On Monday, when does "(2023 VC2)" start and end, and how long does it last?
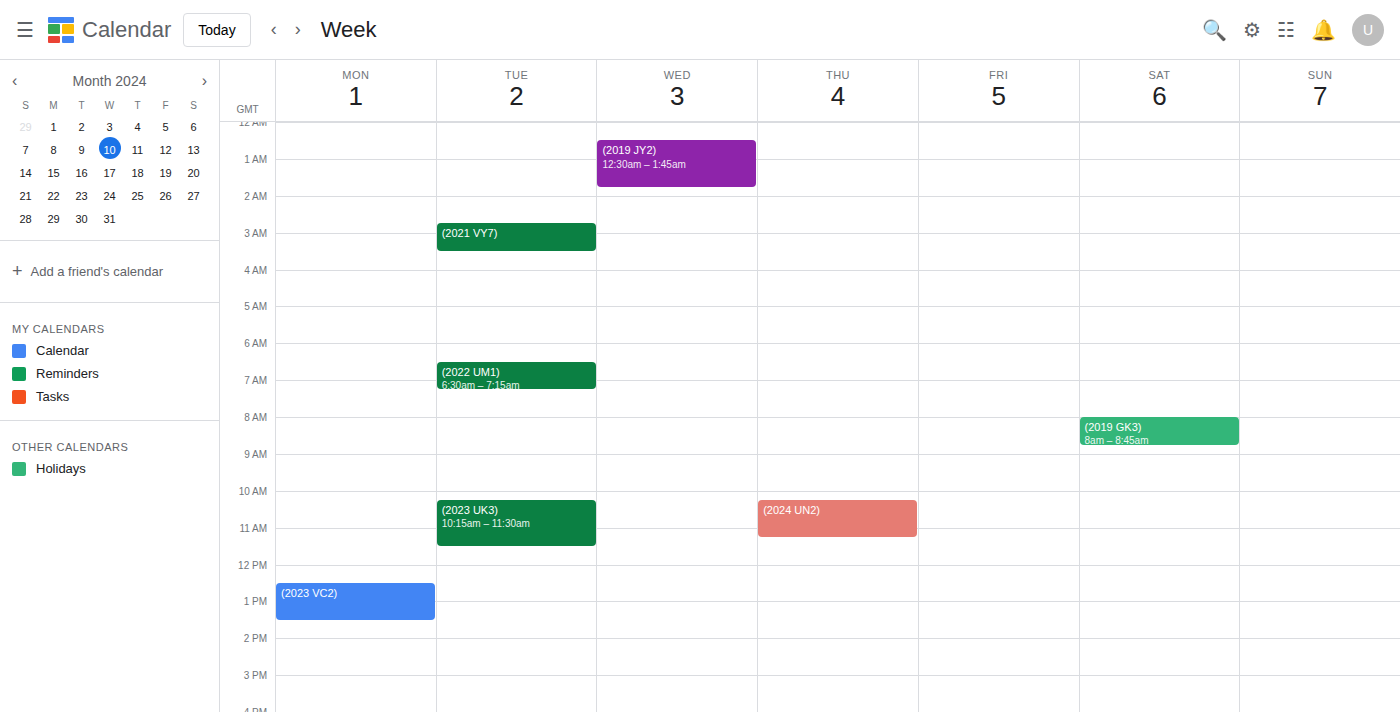
12:30 PM to 1:30 PM, 1 hour